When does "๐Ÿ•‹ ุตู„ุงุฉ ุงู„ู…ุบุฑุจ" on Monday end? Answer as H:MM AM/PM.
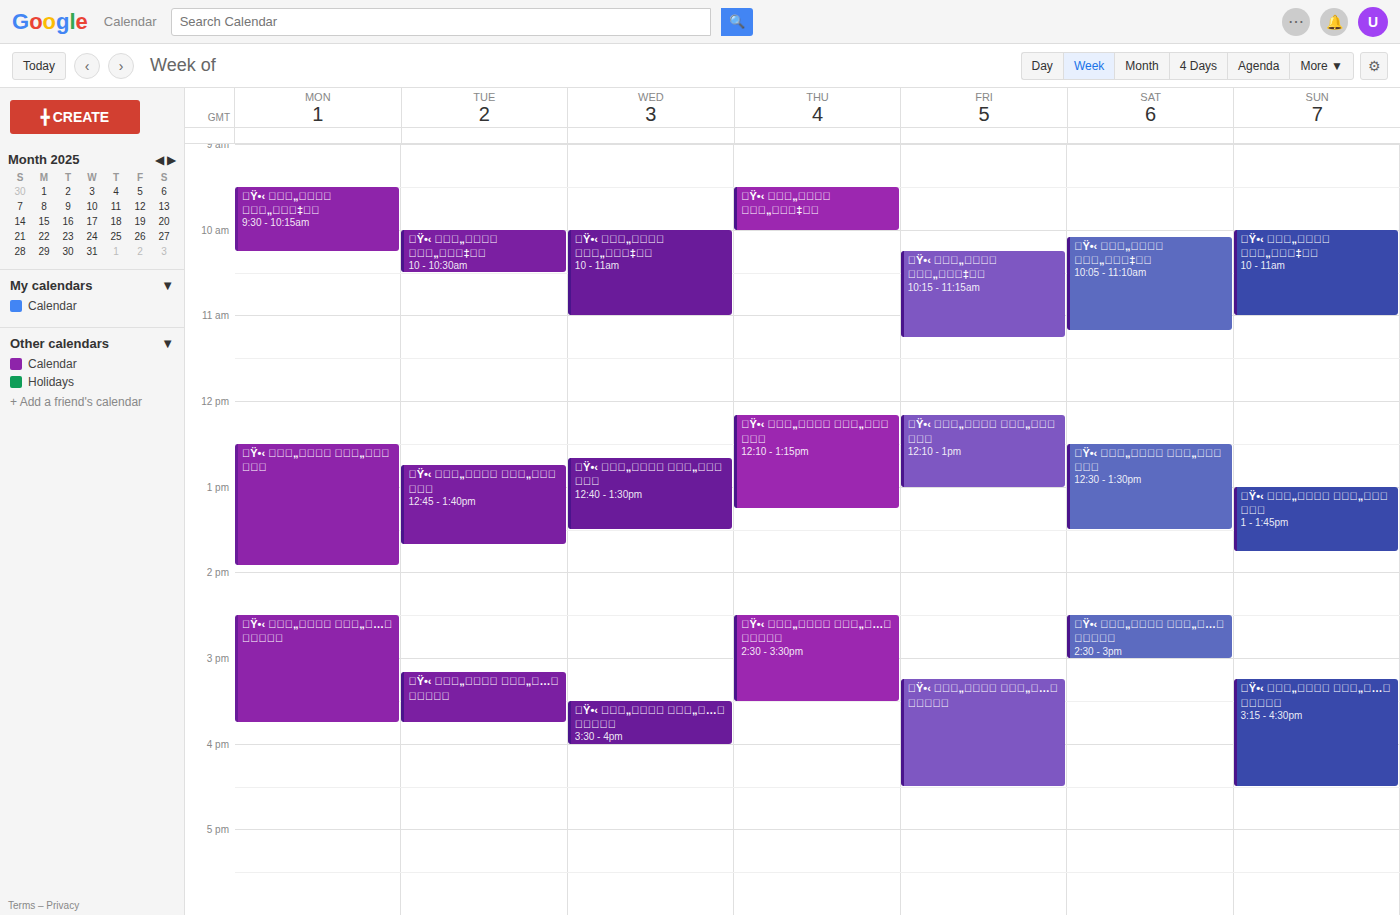
3:45 PM